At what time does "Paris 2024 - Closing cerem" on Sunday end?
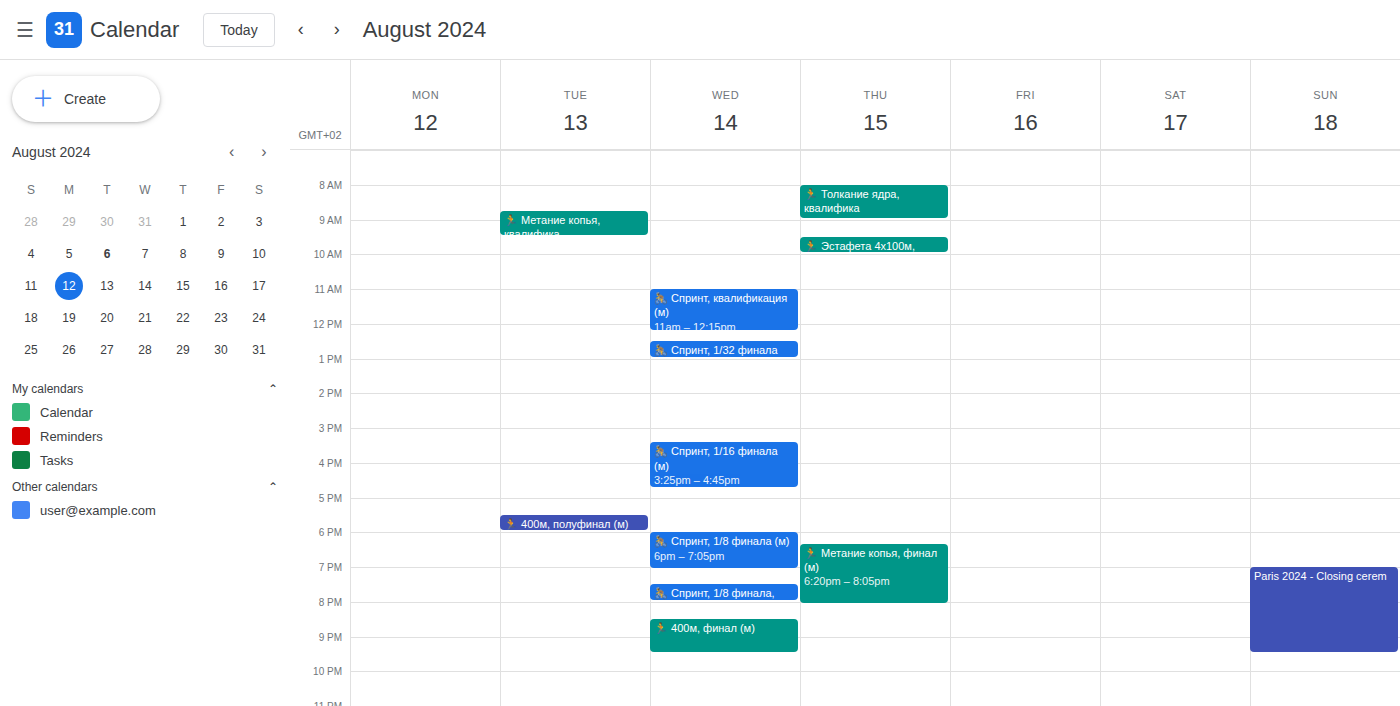
9:30 PM